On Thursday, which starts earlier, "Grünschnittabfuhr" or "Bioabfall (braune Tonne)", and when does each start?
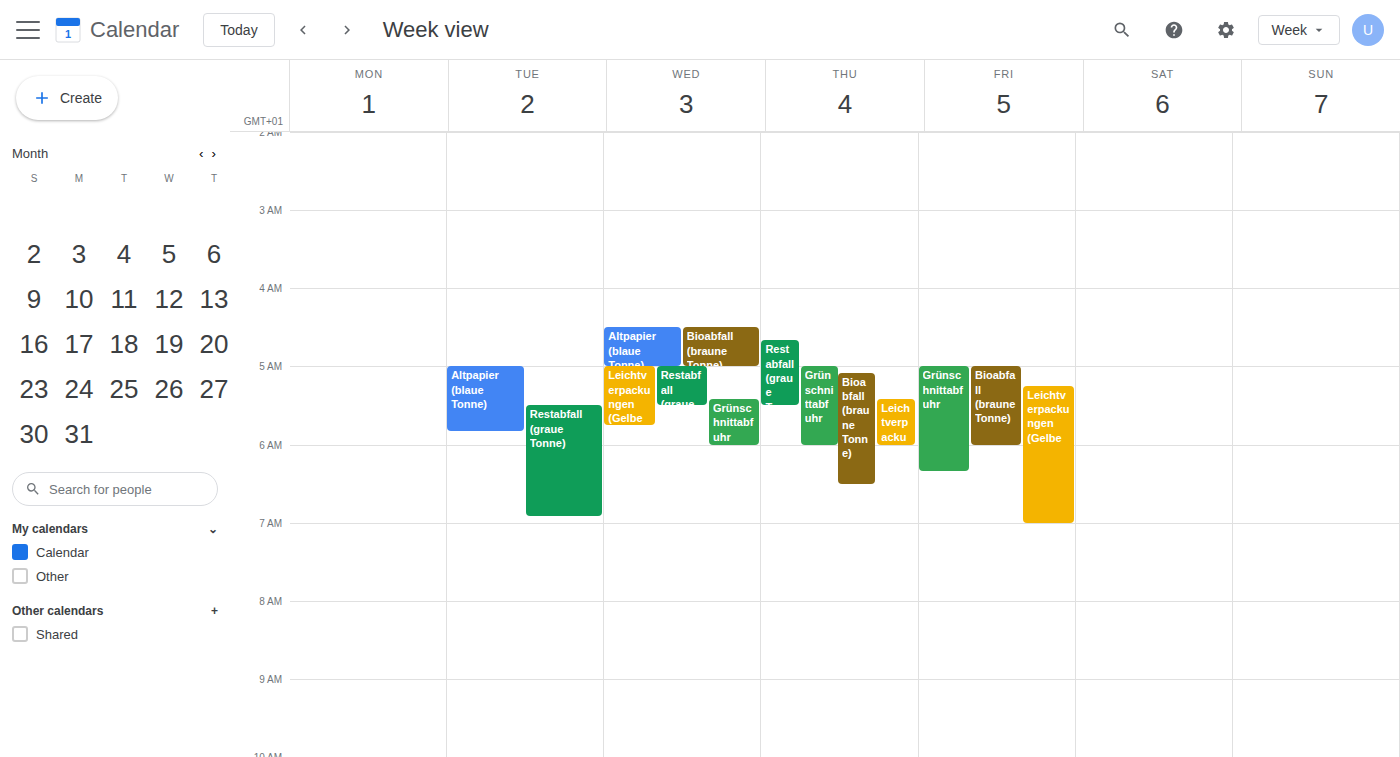
"Grünschnittabfuhr" 5:00 AM; "Bioabfall (braune Tonne)" 5:05 AM.